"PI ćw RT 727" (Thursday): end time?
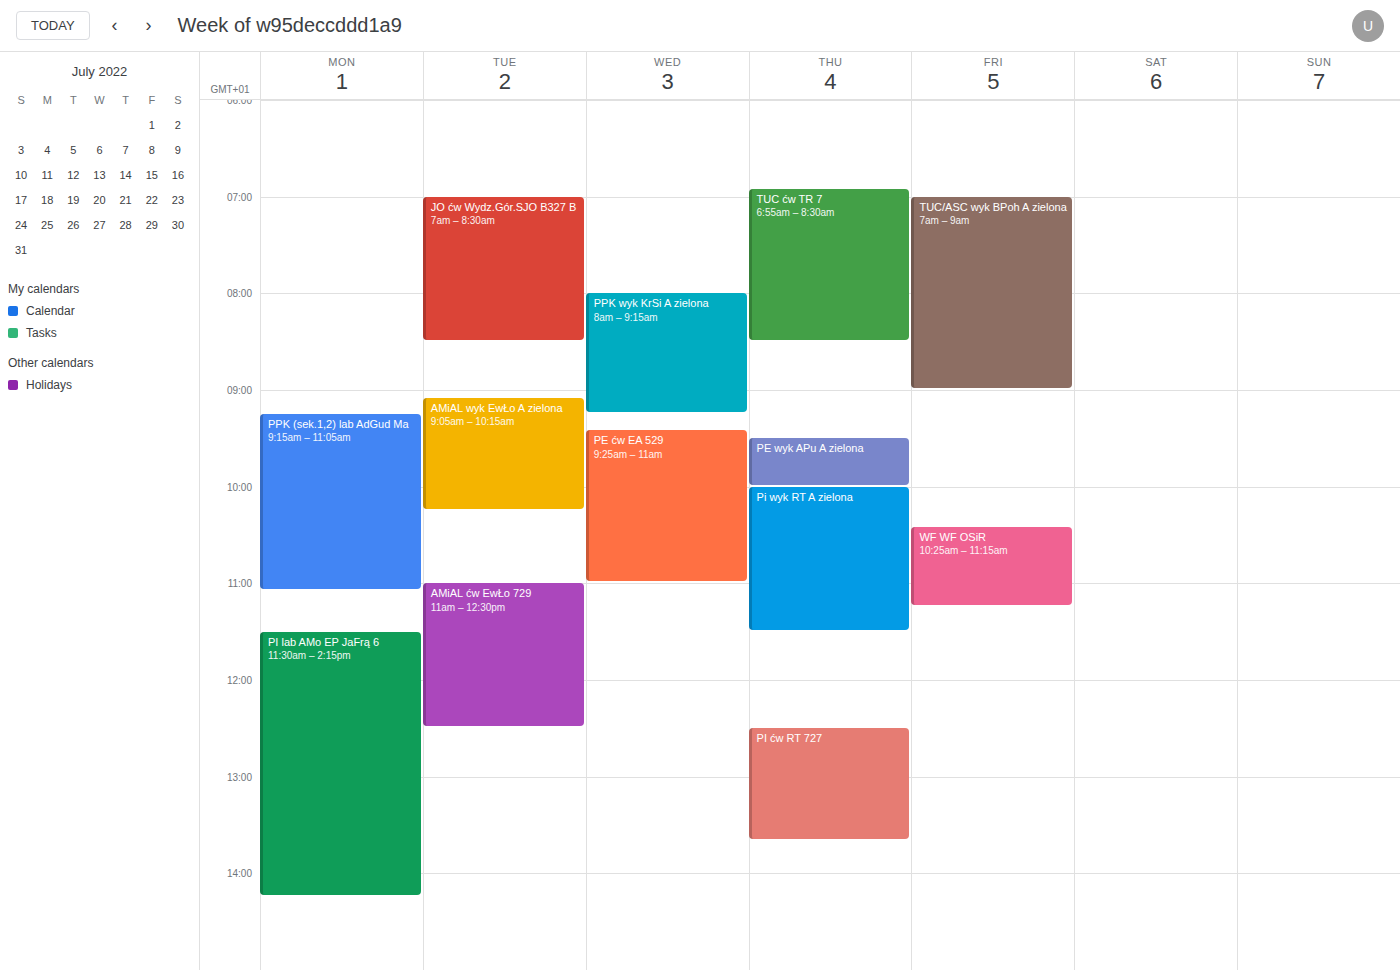
1:40 PM